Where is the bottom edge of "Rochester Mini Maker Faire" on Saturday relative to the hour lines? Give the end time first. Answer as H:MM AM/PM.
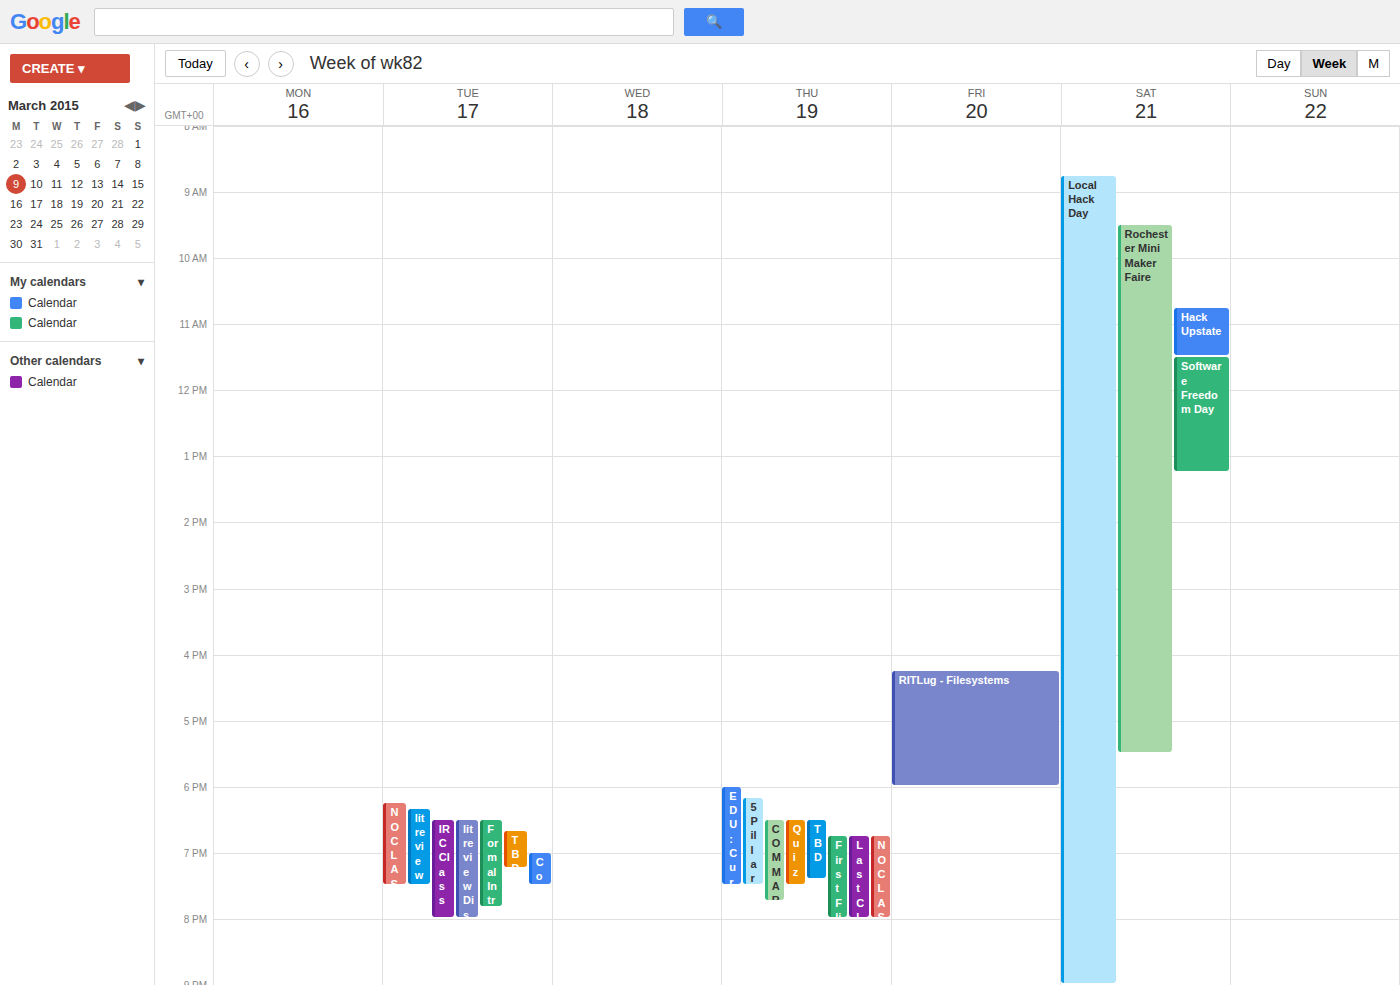
5:30 PM -- halfway between the 5 PM and 6 PM lines.